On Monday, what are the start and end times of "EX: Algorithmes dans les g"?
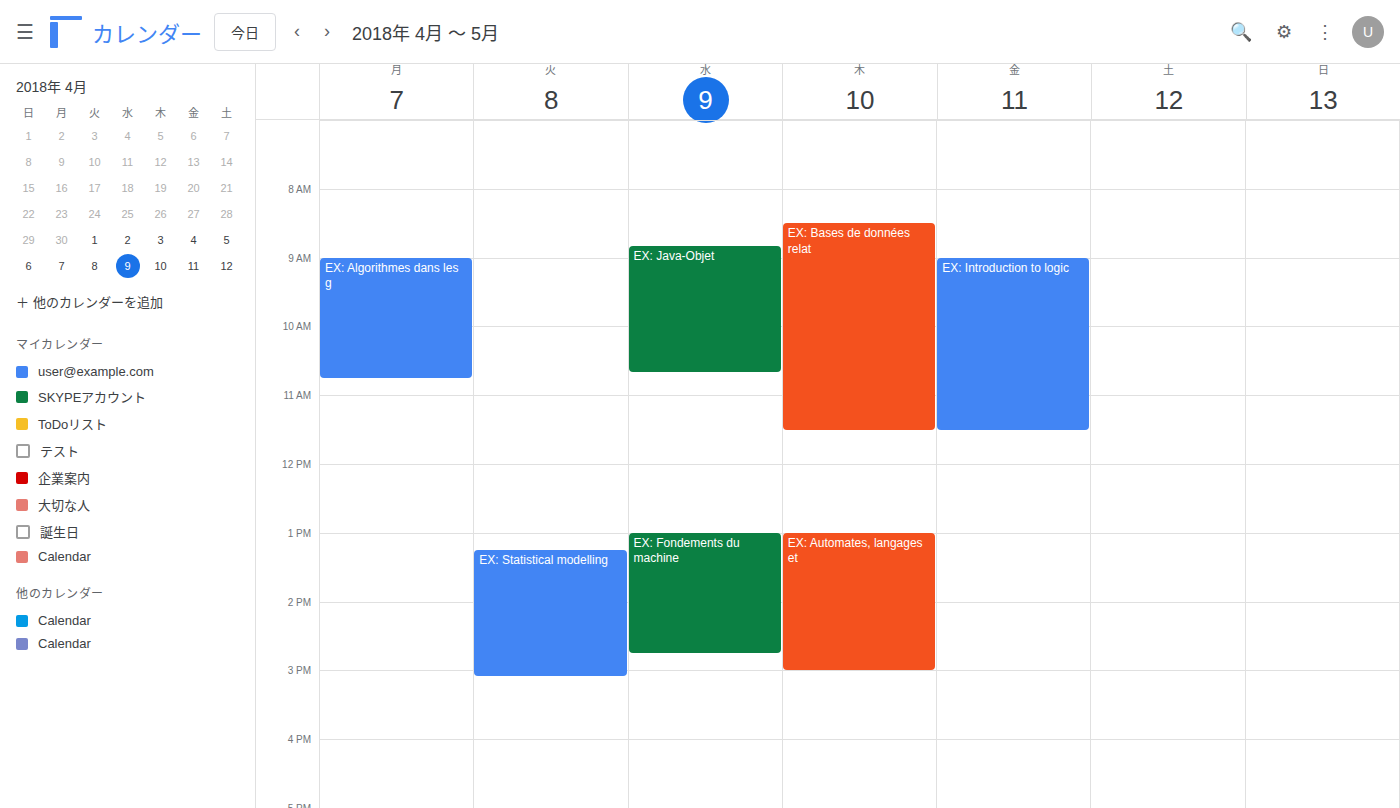
9:00 AM to 10:45 AM